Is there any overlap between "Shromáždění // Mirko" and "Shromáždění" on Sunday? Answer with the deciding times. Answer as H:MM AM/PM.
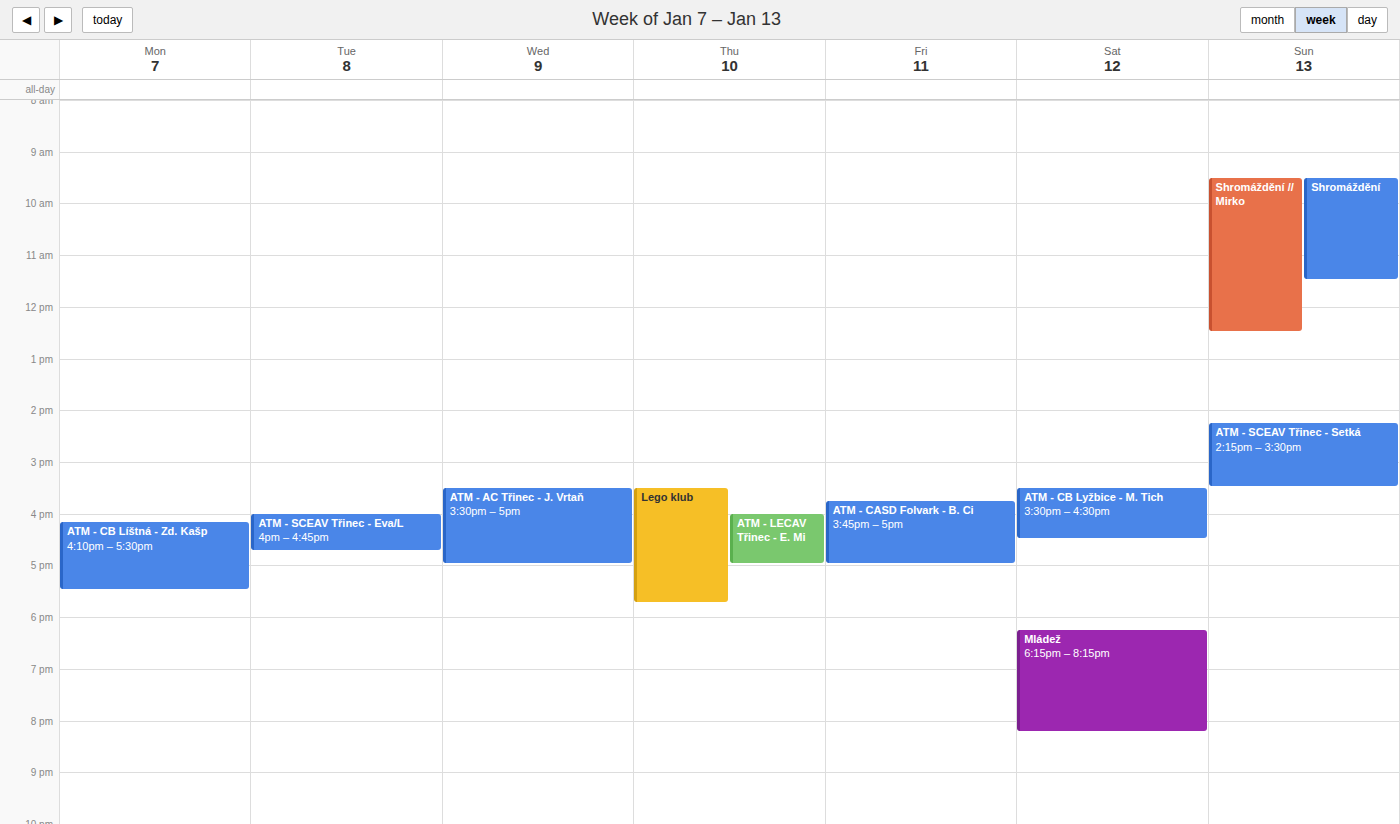
"Shromáždění" runs 9:30 AM to 11:30 AM, inside "Shromáždění // Mirko" -- they overlap.